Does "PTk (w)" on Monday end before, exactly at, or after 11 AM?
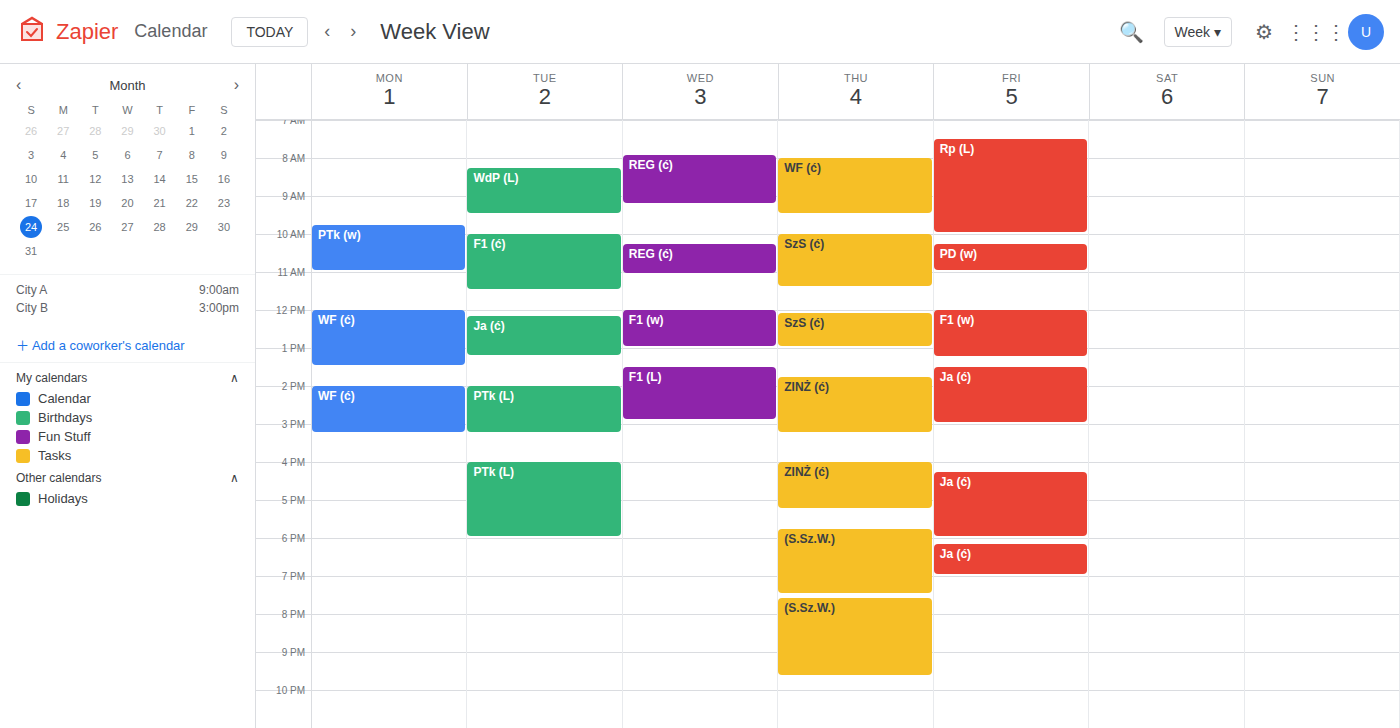
11:00 AM -- exactly at 11 AM, on the 11 AM line.